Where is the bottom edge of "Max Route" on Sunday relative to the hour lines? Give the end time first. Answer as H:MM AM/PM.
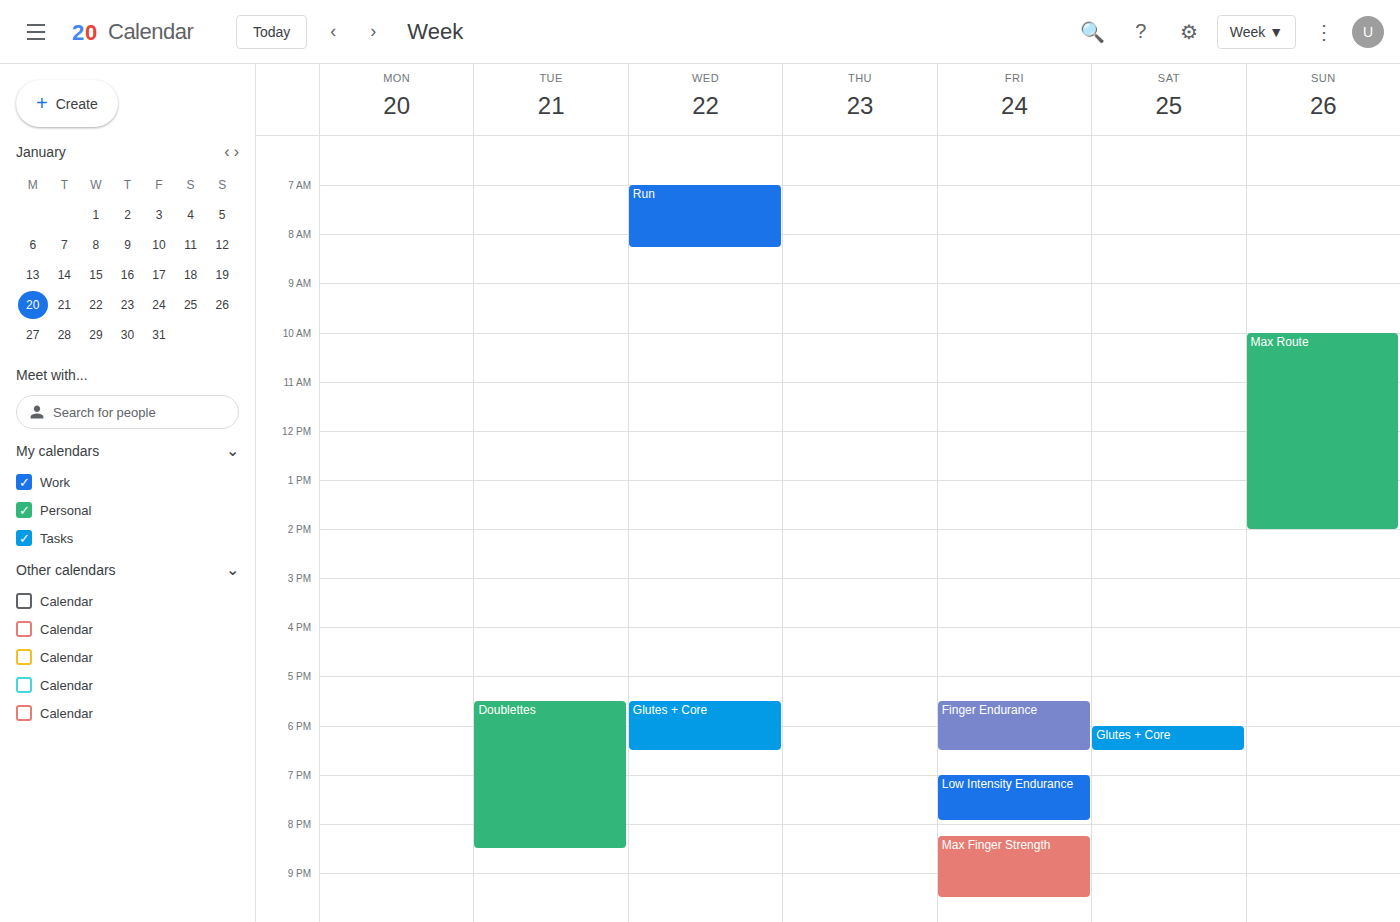
2:00 PM -- exactly on the 2 PM line.